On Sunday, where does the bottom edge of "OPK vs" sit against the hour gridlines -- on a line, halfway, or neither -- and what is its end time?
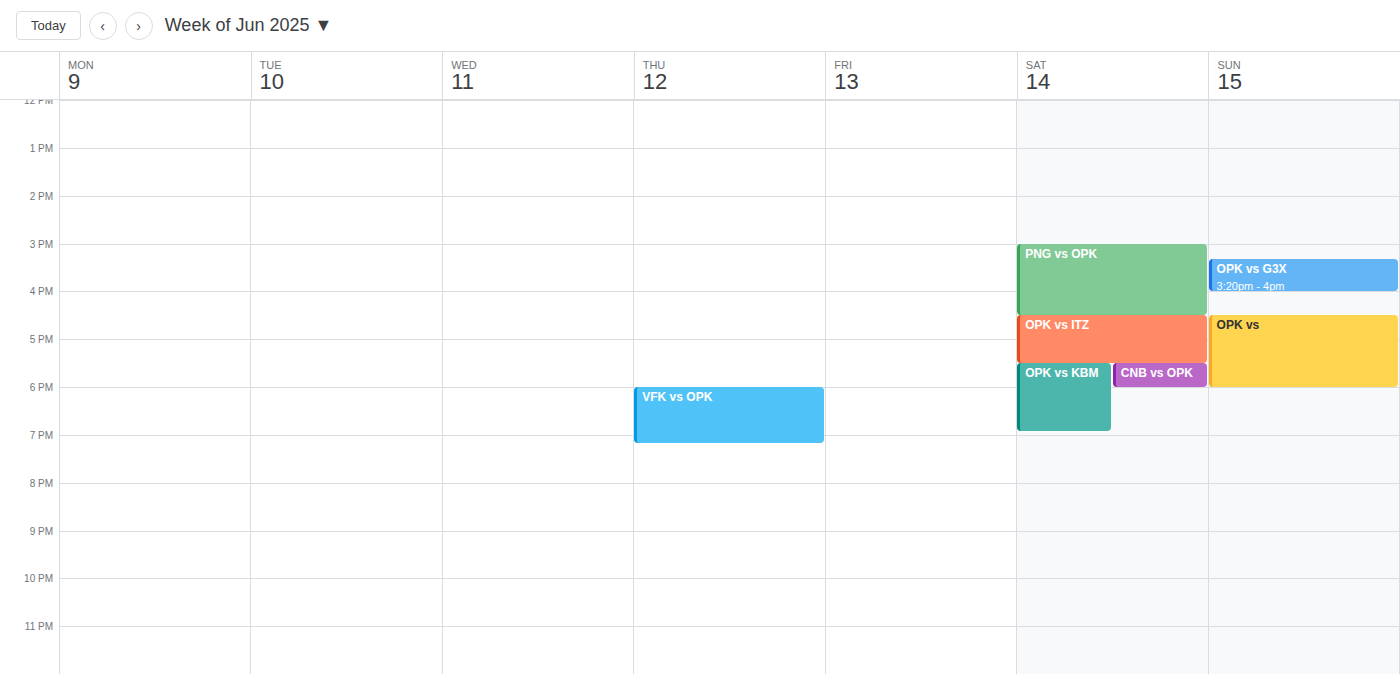
6:00 PM -- exactly on the 6 PM line.